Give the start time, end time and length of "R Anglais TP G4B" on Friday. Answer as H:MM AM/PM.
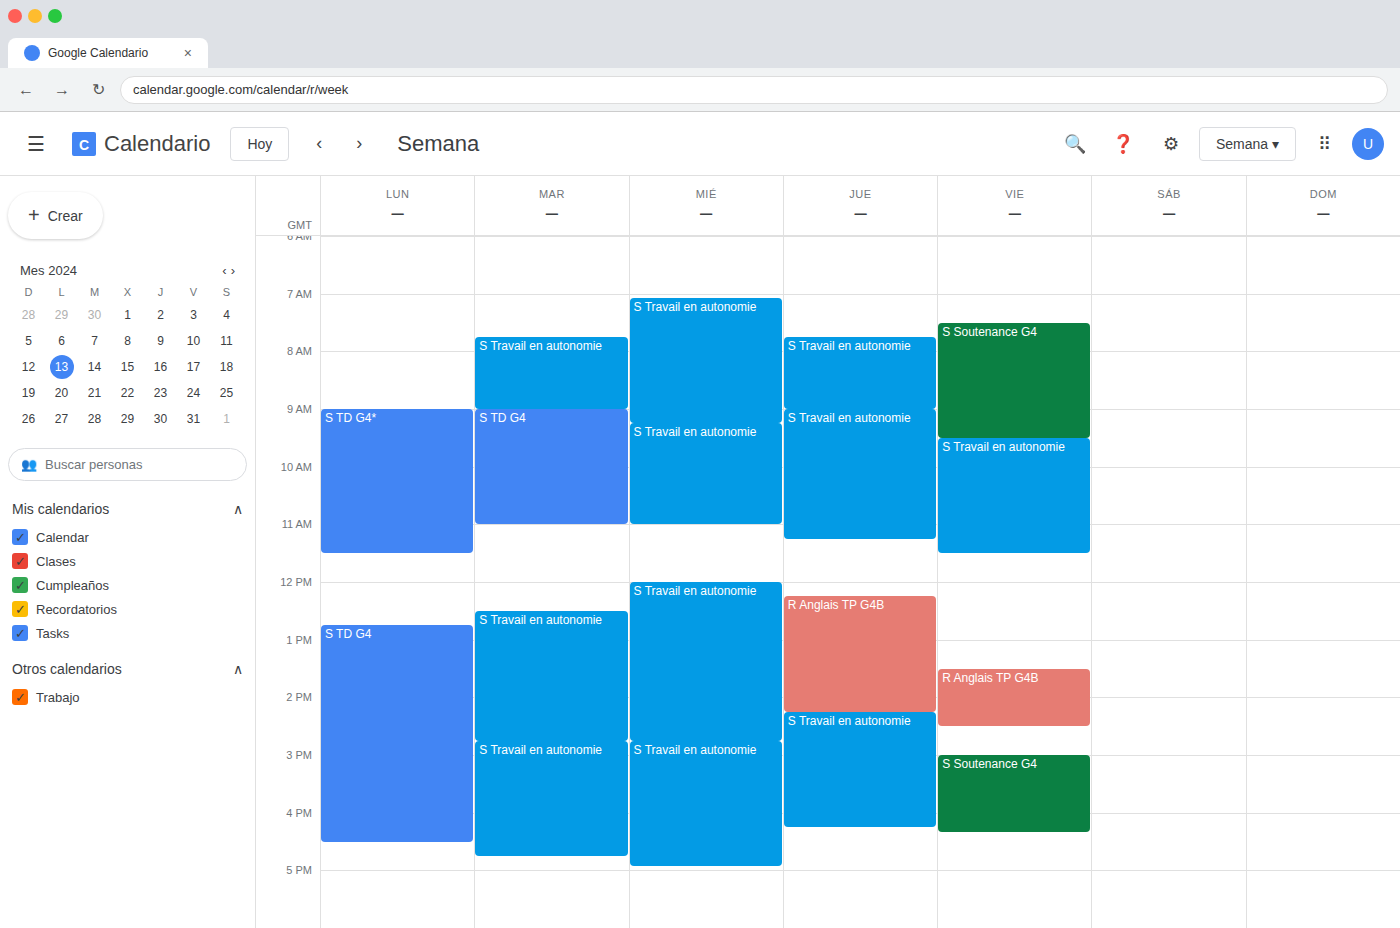
1:30 PM to 2:30 PM, 1 hour